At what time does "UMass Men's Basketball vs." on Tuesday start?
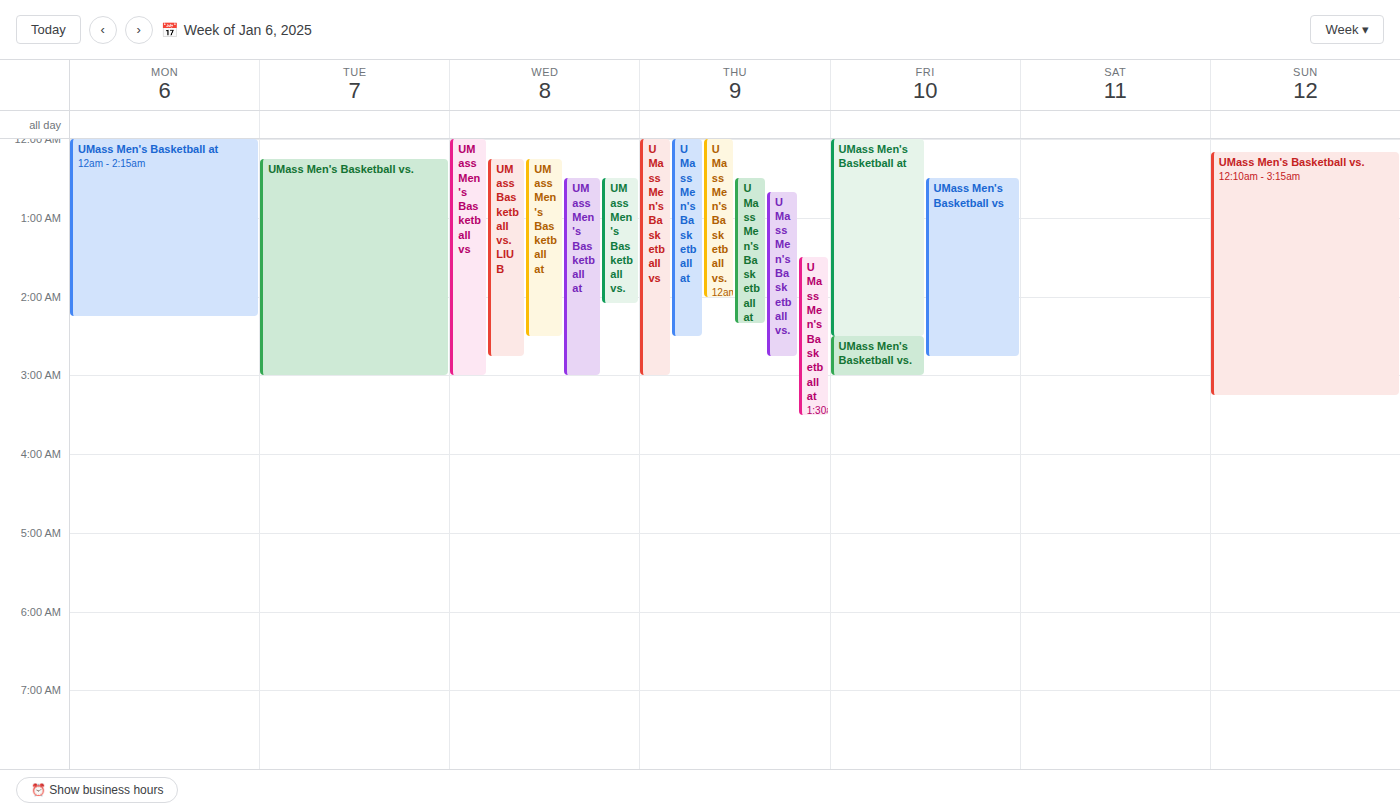
12:15 AM